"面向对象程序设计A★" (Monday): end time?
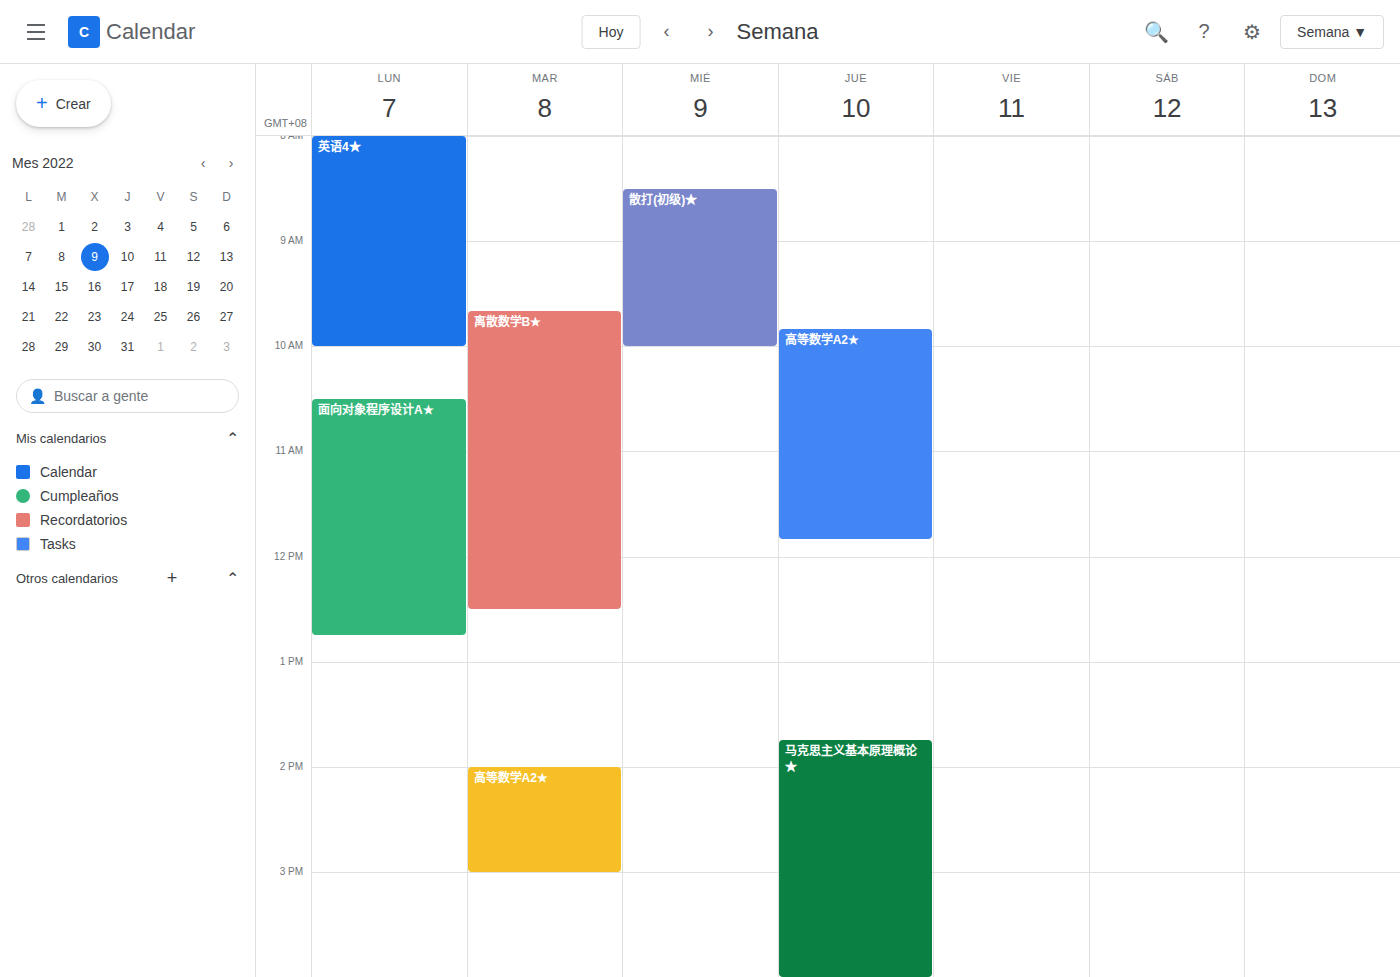
12:45 PM